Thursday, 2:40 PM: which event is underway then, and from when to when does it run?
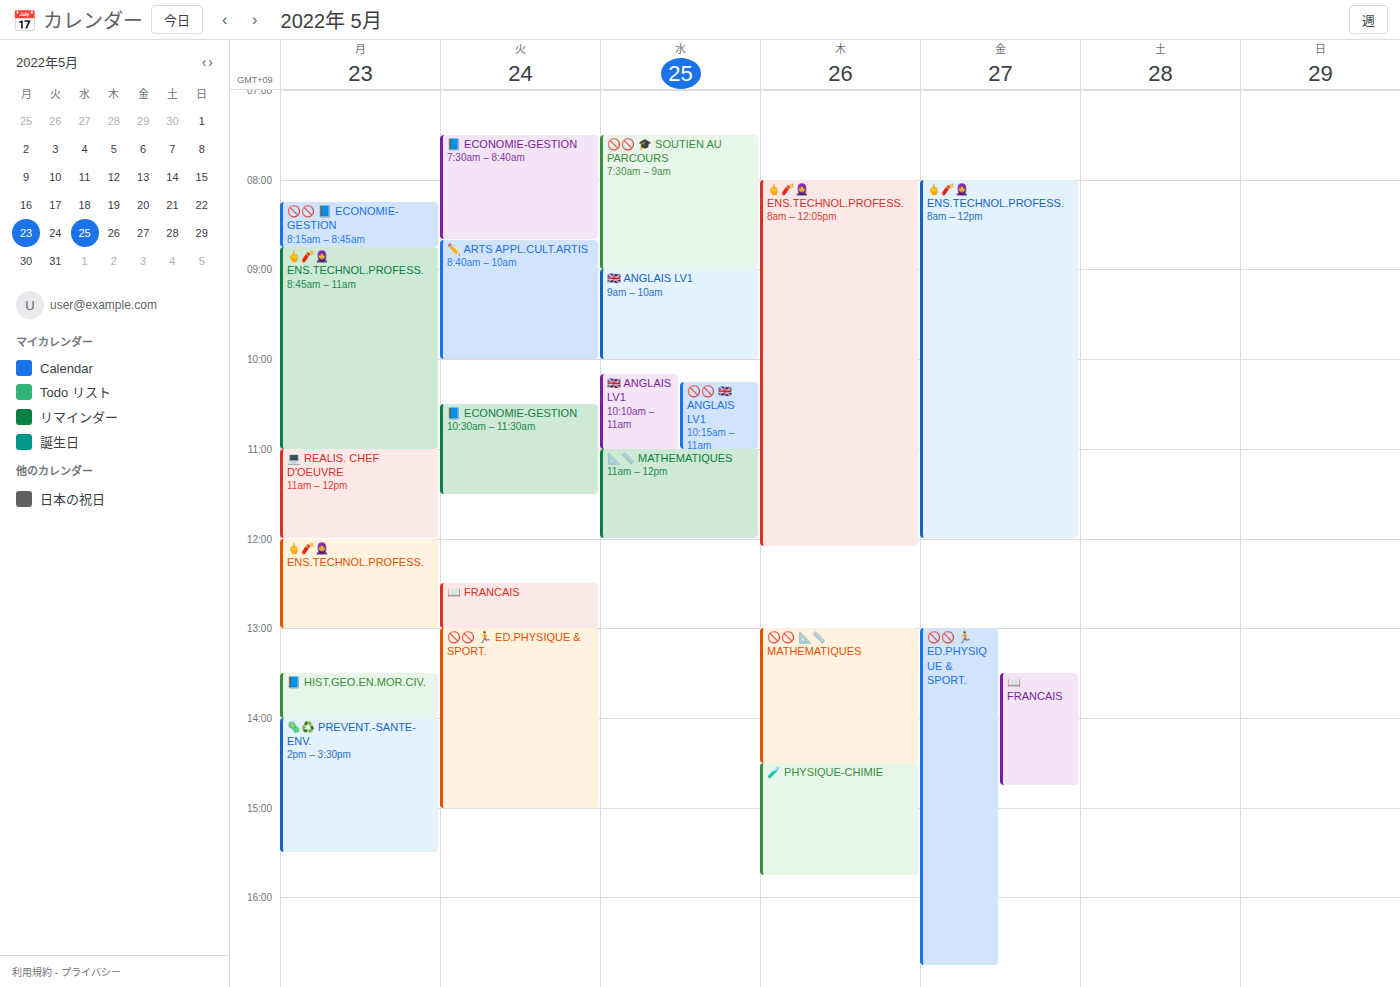
"🧪 PHYSIQUE-CHIMIE", 2:30 PM to 3:45 PM